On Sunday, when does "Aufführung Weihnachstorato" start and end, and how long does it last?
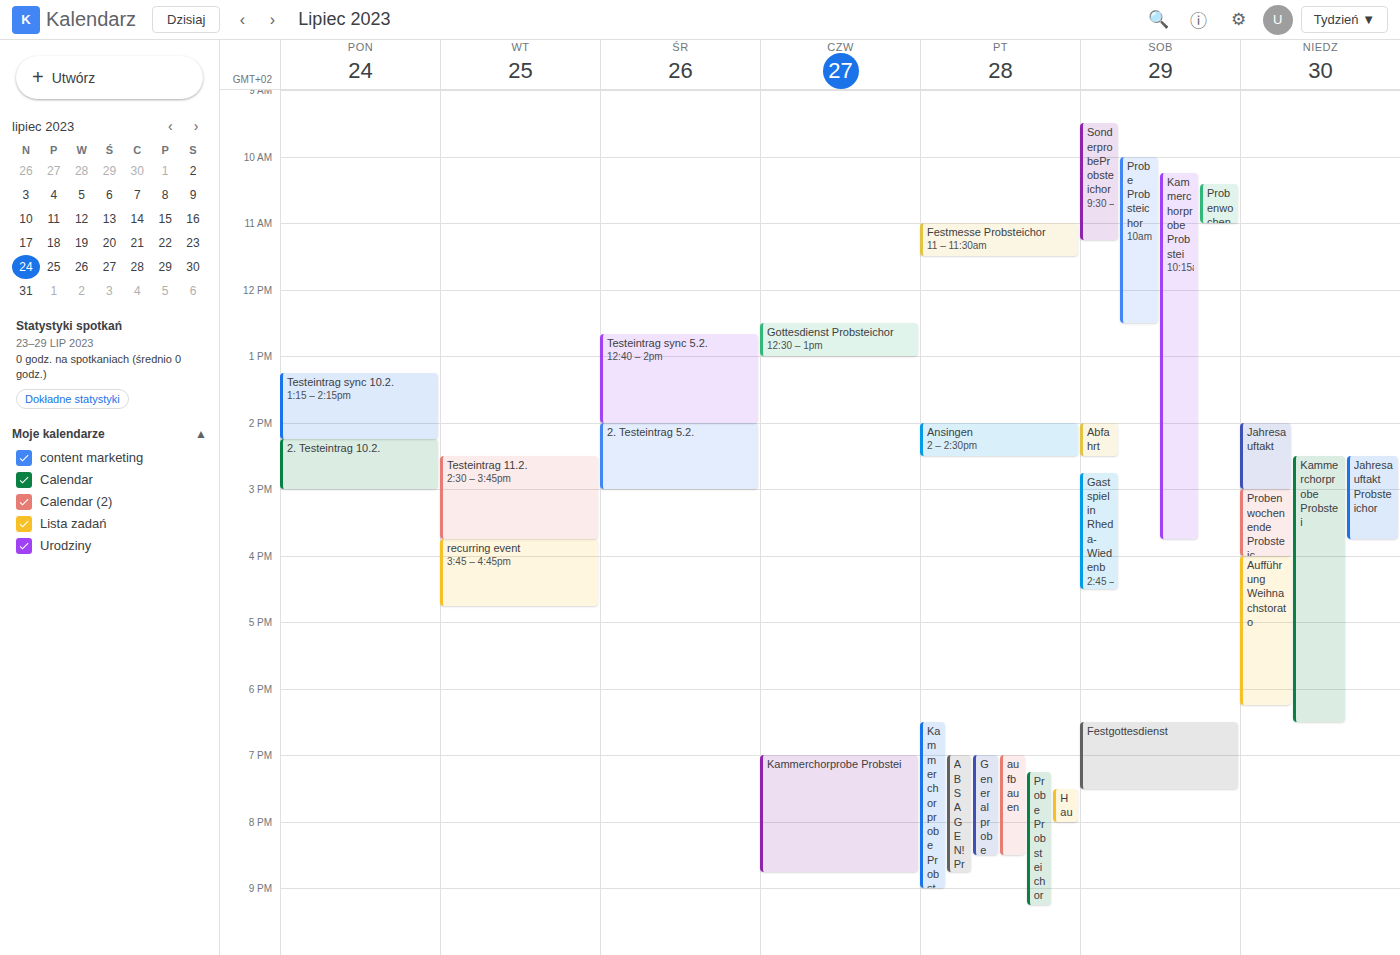
4:00 PM to 6:15 PM, 2 hours 15 minutes